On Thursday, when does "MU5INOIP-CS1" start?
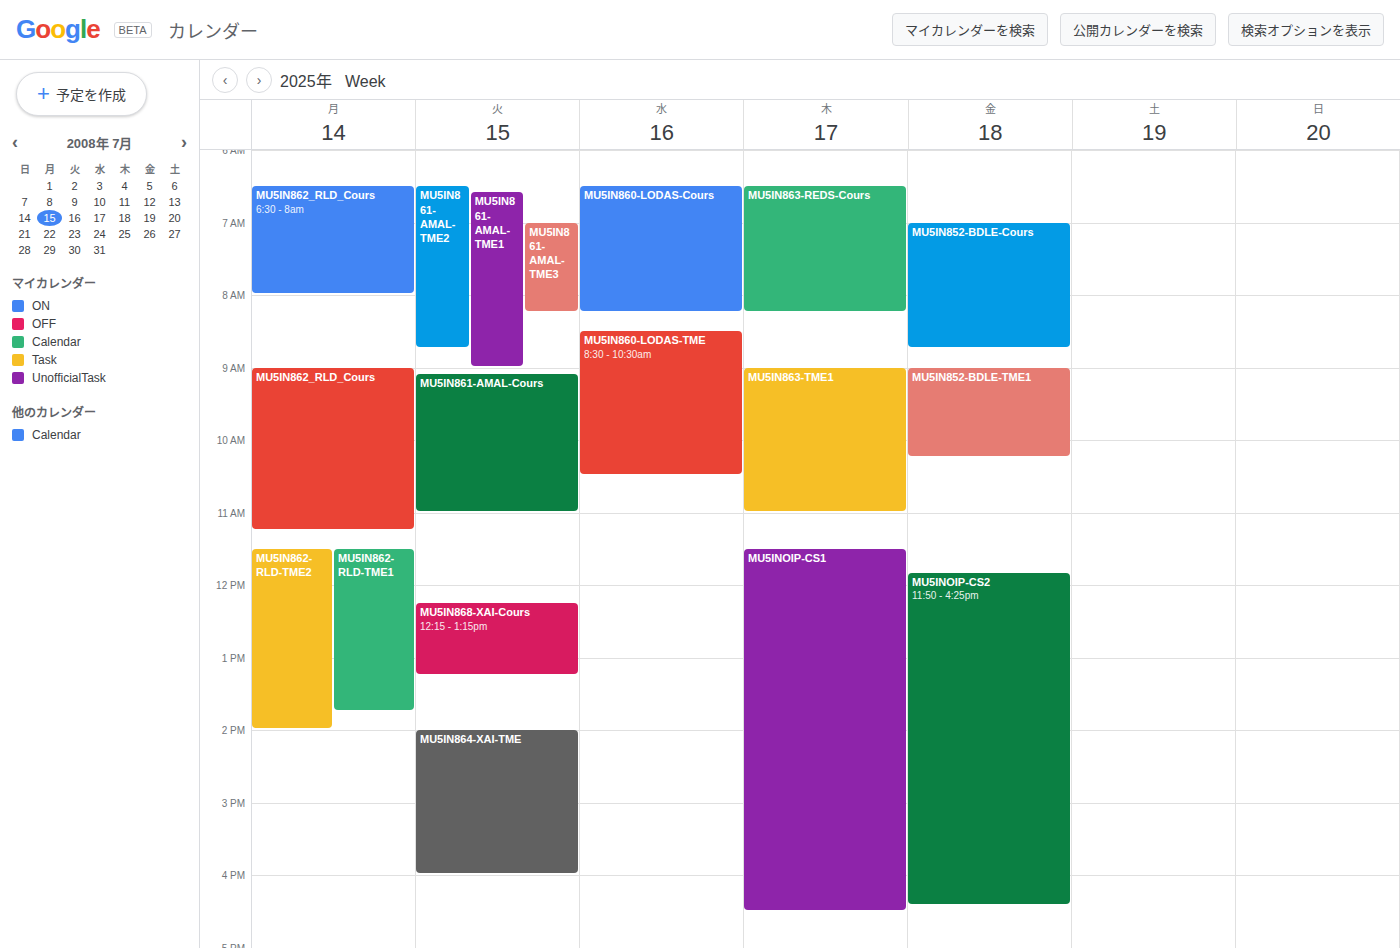
11:30